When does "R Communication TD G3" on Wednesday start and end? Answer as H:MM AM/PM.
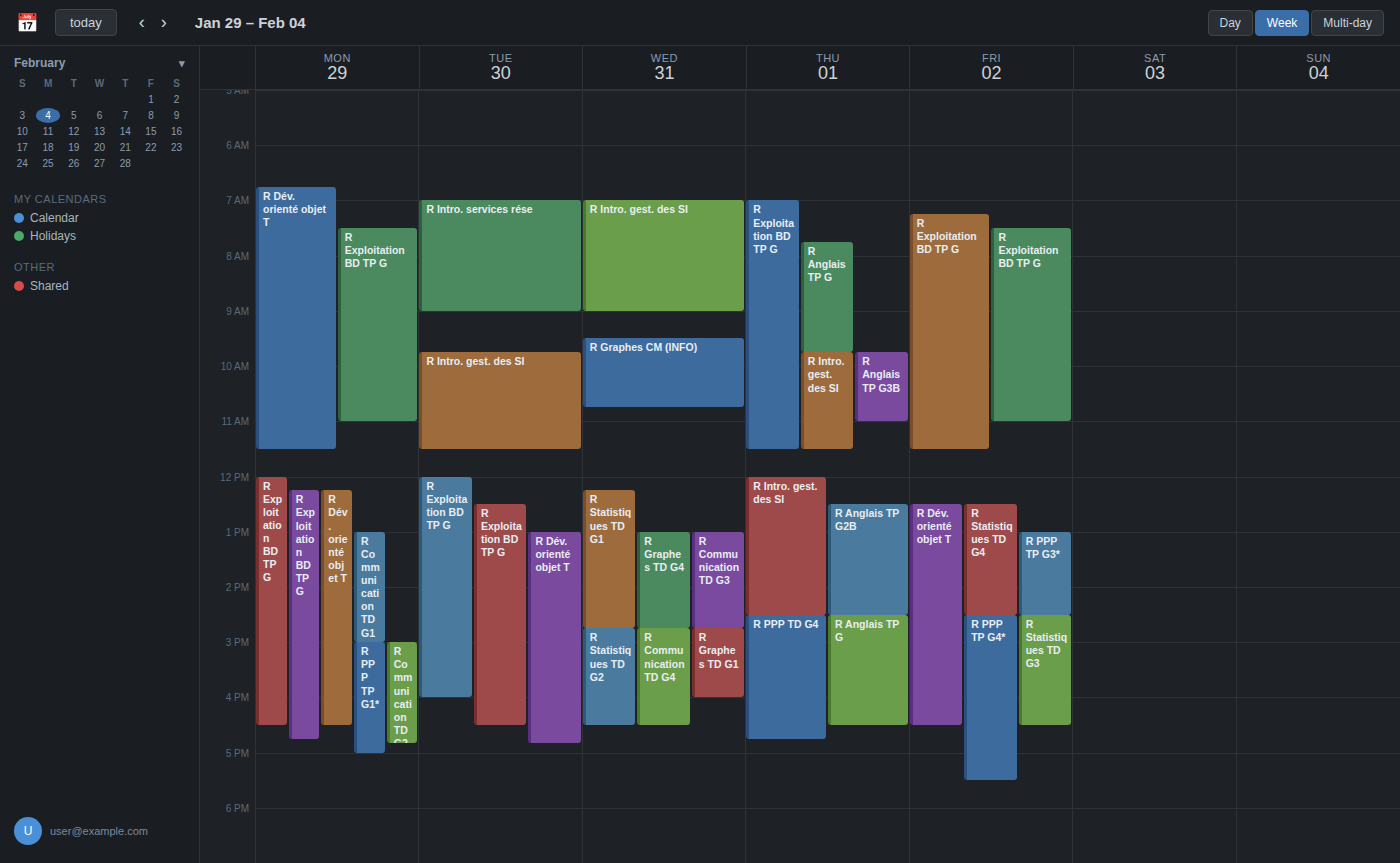
1:00 PM to 2:45 PM